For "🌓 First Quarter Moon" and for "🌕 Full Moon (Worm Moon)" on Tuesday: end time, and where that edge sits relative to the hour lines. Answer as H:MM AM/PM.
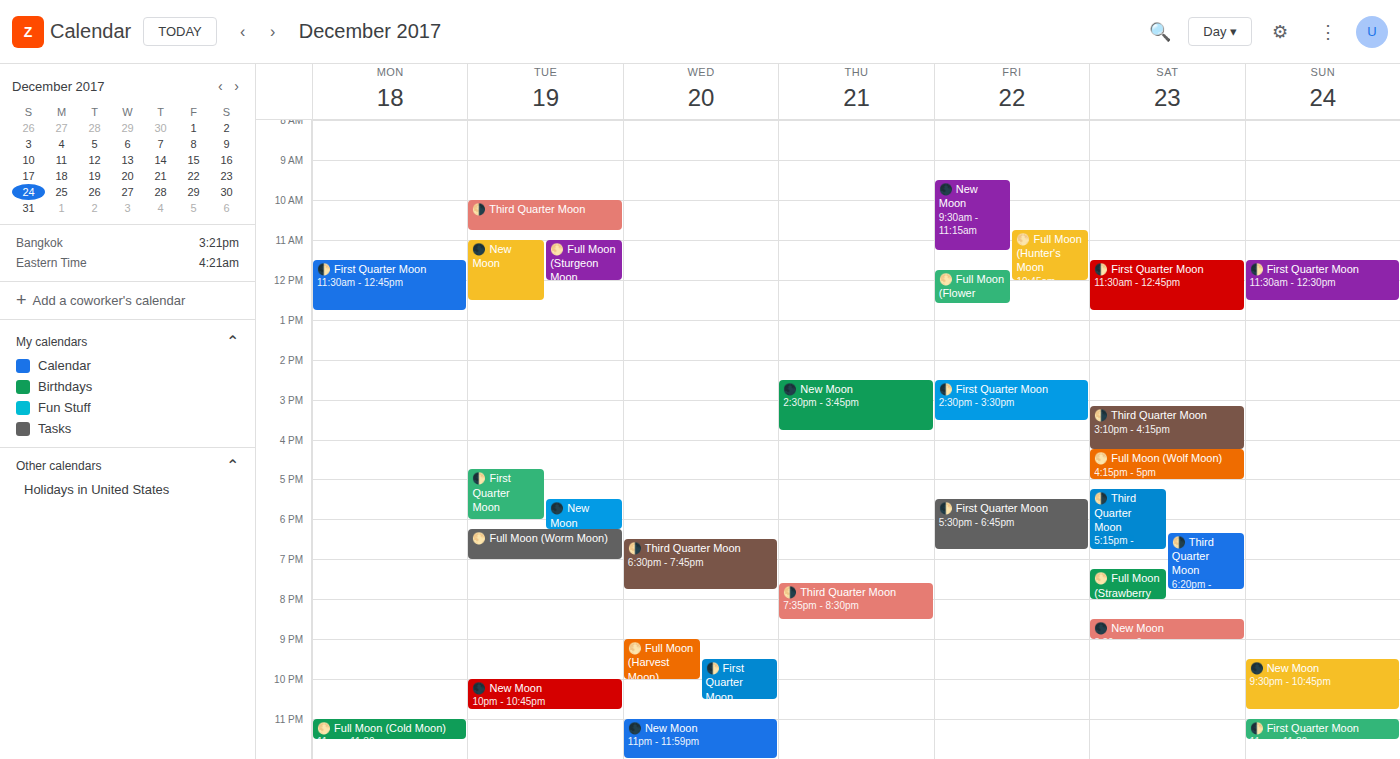
"🌓 First Quarter Moon": 6:00 PM, exactly on the 6 PM line. "🌕 Full Moon (Worm Moon)": 7:00 PM, exactly on the 7 PM line.